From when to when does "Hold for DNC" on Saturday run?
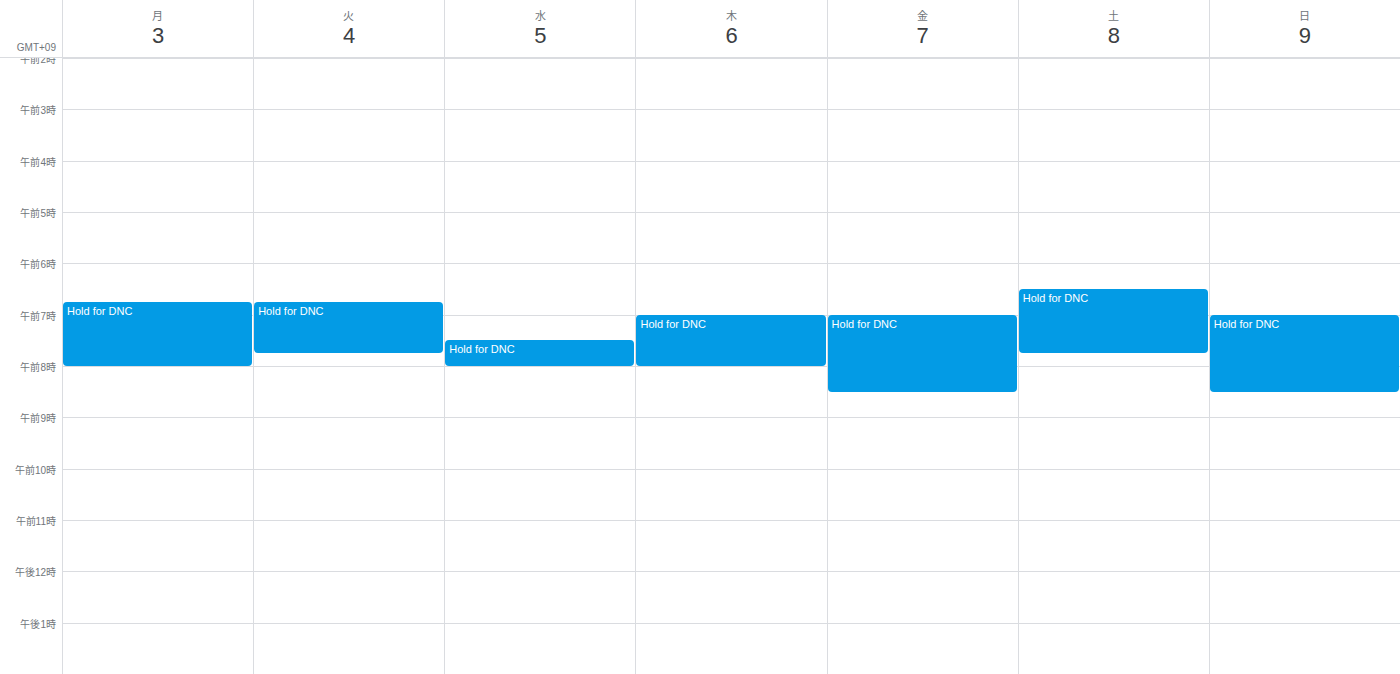
6:30 AM to 7:45 AM